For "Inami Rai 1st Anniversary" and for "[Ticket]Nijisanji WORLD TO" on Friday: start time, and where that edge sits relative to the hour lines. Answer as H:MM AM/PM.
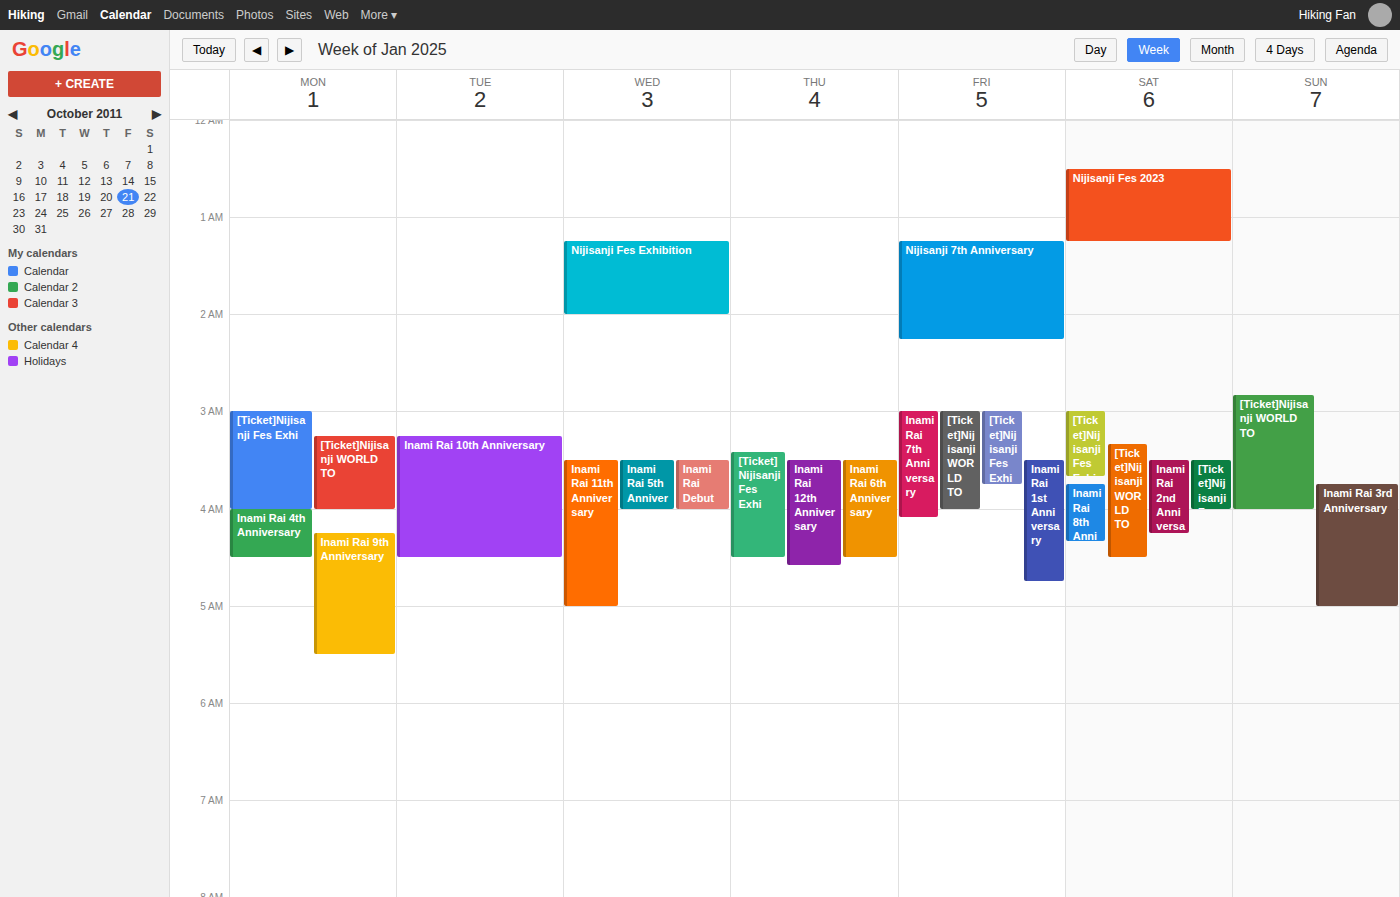
"Inami Rai 1st Anniversary": 3:30 AM, halfway between the 3 AM and 4 AM lines. "[Ticket]Nijisanji WORLD TO": 3:00 AM, exactly on the 3 AM line.